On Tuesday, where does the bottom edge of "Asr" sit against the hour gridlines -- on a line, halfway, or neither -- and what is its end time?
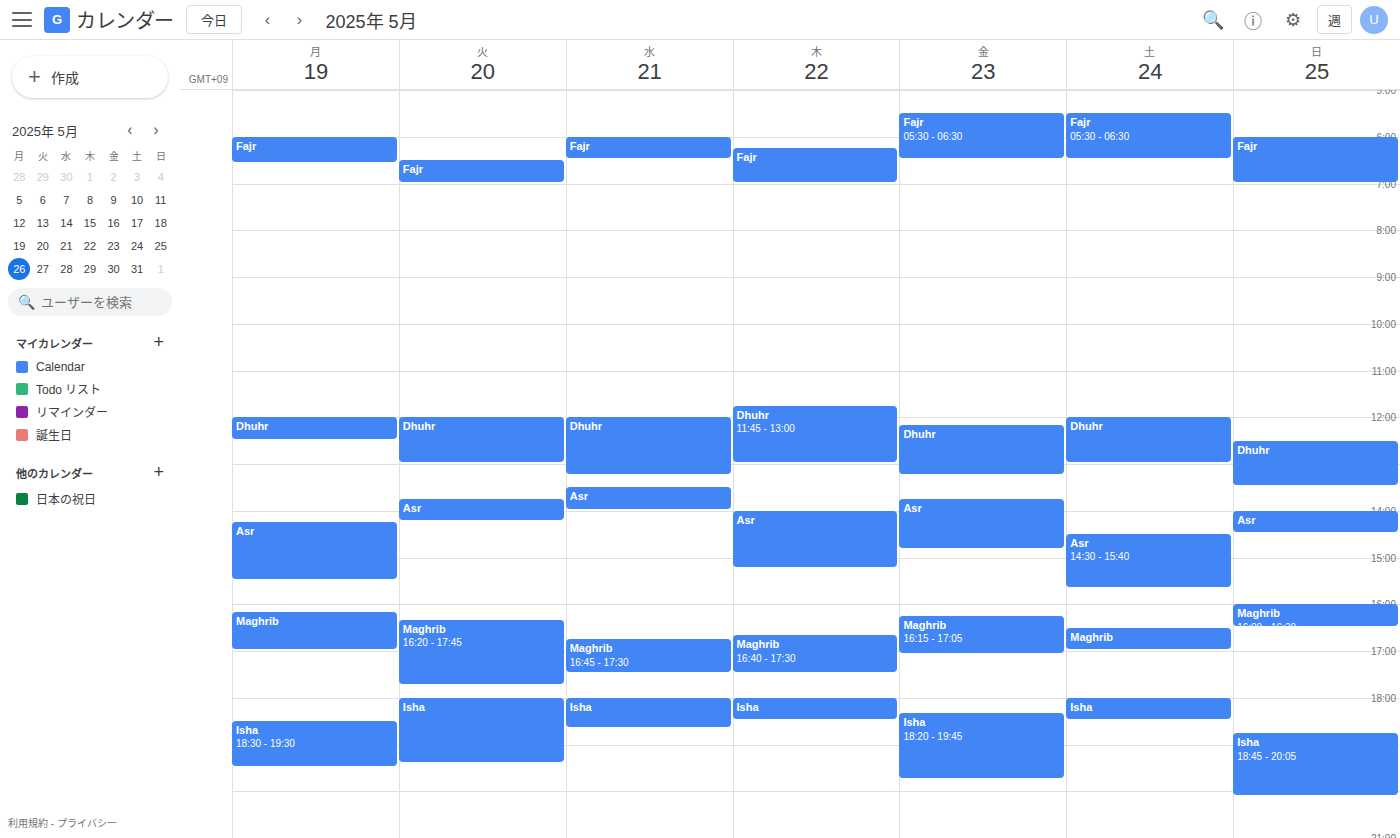
2:15 PM -- neither: a quarter of the way from the 2 PM line to the 3 PM line.